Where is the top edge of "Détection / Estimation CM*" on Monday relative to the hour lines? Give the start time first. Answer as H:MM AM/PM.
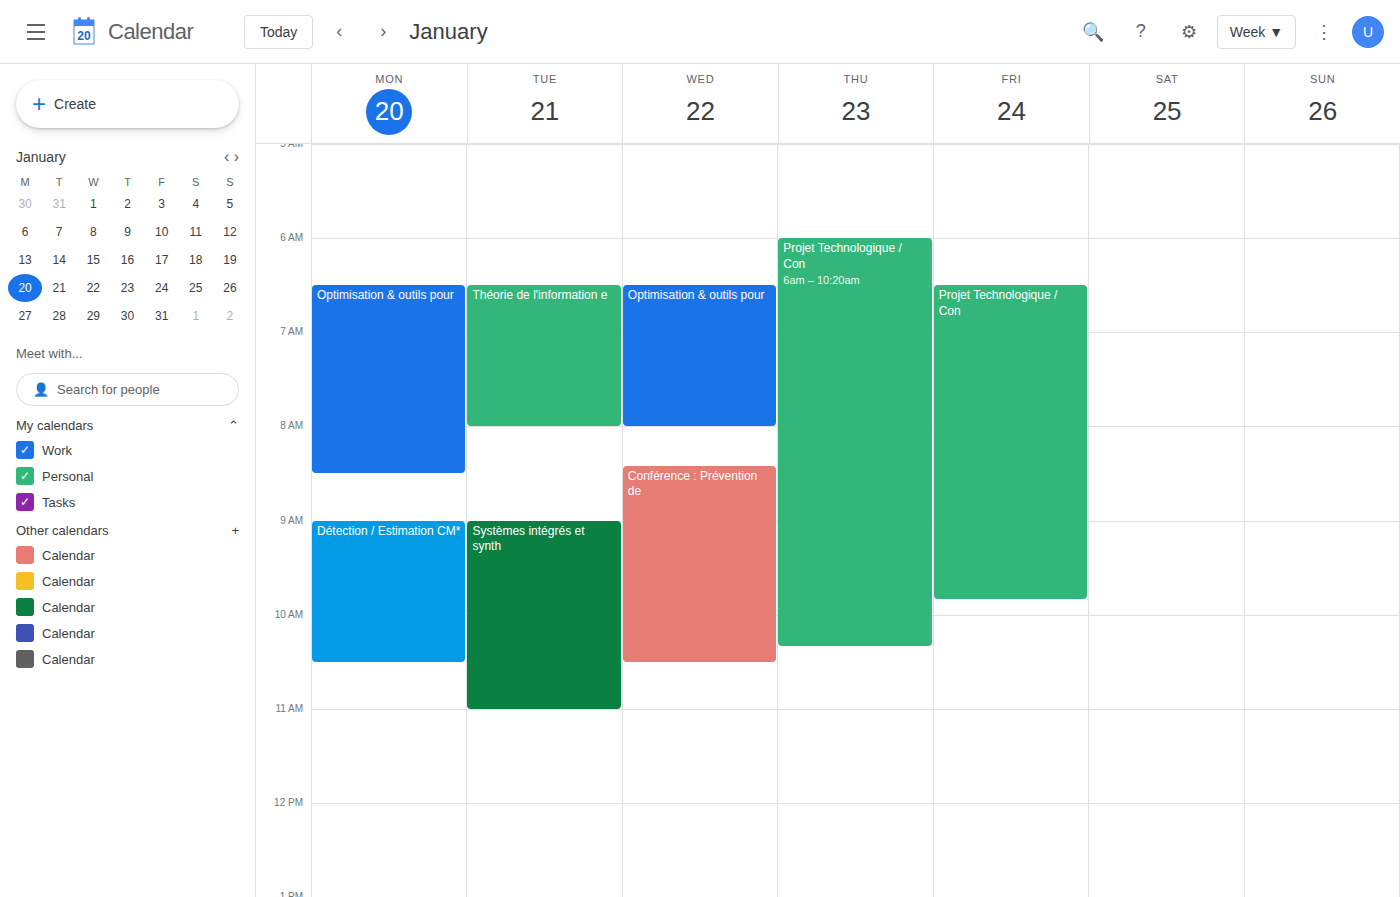
9:00 AM -- exactly on the 9 AM line.